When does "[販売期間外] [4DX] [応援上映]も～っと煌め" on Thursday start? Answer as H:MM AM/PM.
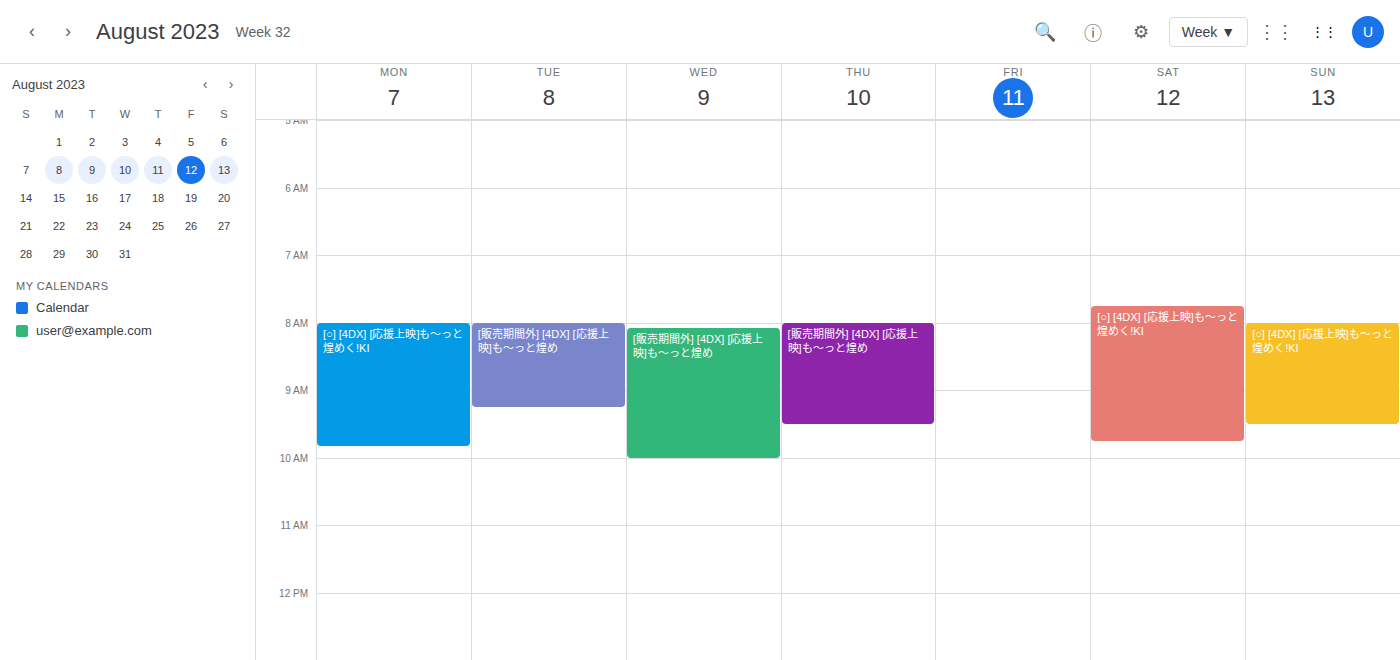
8:00 AM